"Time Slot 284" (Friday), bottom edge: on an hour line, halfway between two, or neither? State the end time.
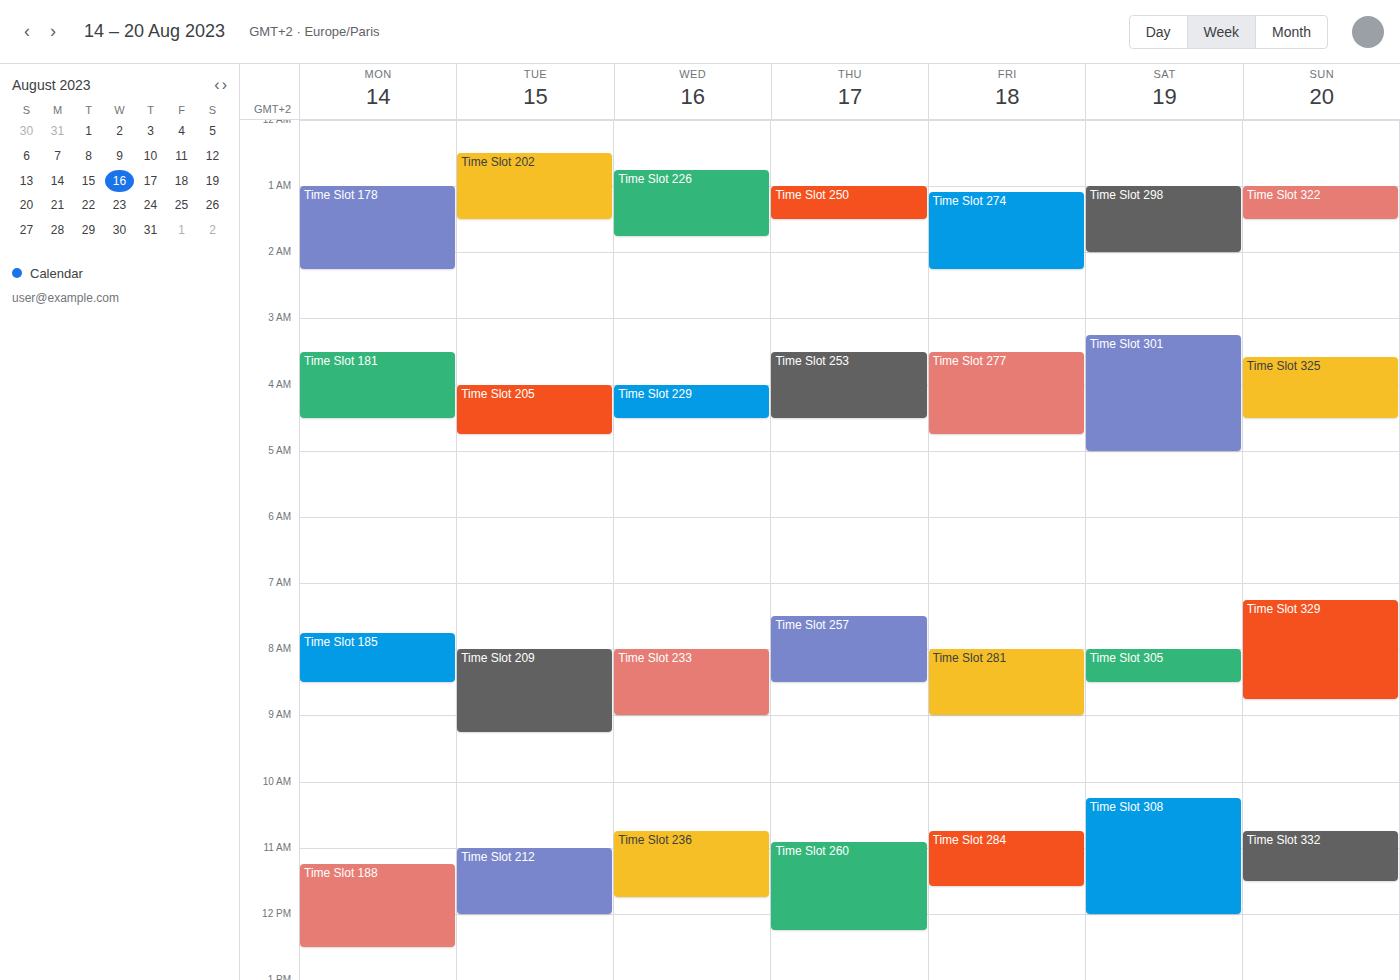
11:35 AM -- neither: 35 minutes below the 11 AM line and 25 minutes above the 12 PM line.